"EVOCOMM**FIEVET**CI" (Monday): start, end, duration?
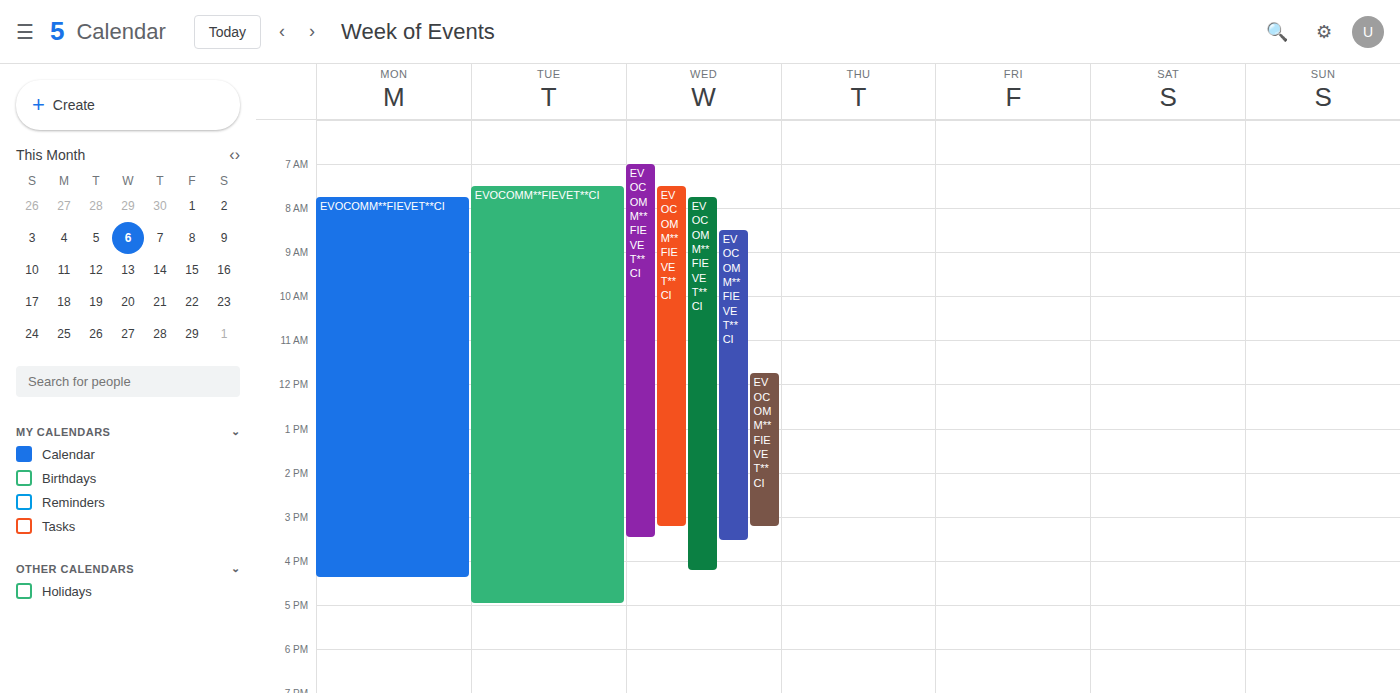
07:45 to 16:25, 8 hours 40 minutes